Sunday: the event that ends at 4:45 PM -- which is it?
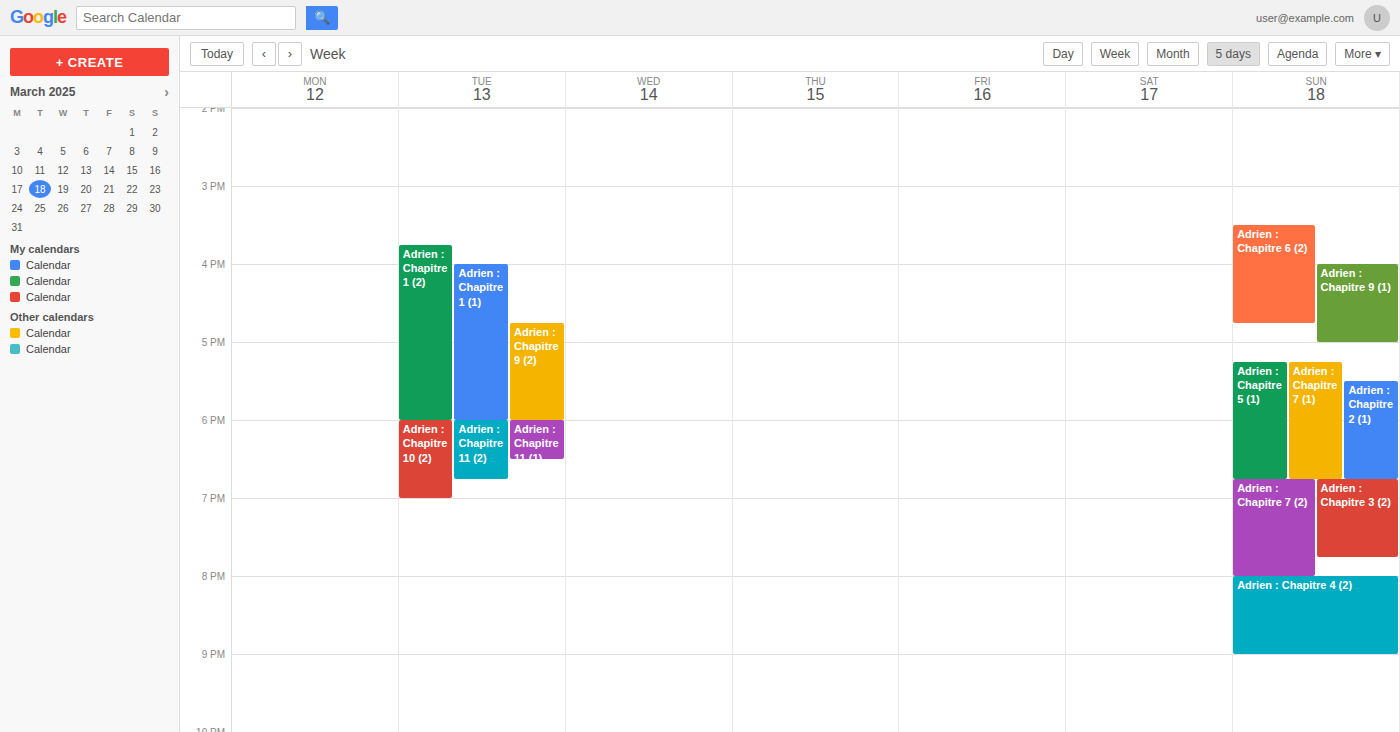
"Adrien : Chapitre 6 (2)"